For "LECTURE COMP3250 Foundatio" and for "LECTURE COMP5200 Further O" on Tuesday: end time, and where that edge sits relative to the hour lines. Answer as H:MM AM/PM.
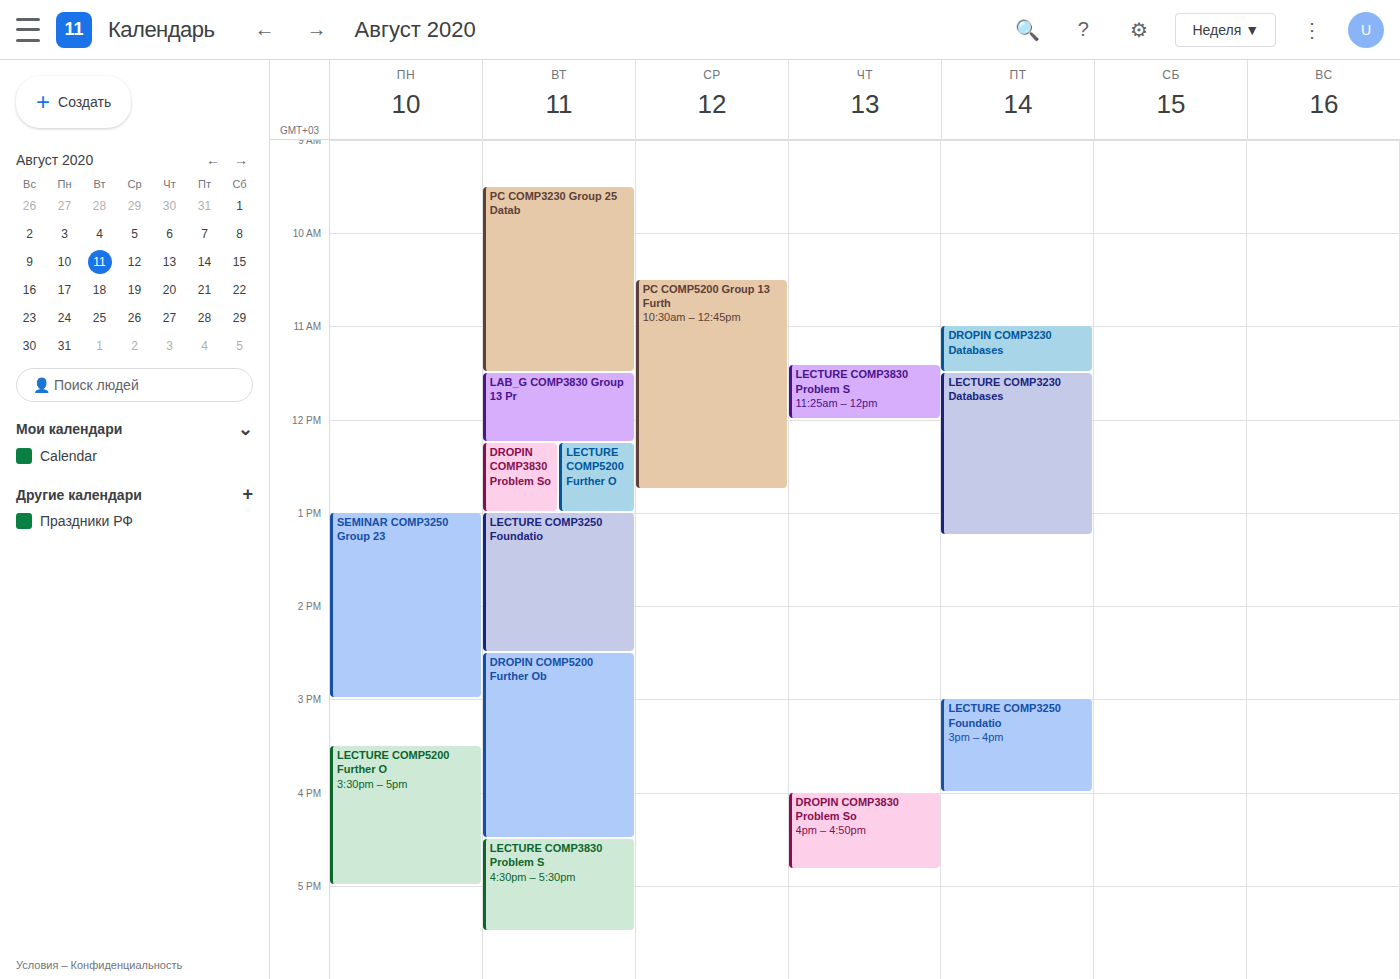
"LECTURE COMP3250 Foundatio": 2:30 PM, halfway between the 2 PM and 3 PM lines. "LECTURE COMP5200 Further O": 1:00 PM, exactly on the 1 PM line.